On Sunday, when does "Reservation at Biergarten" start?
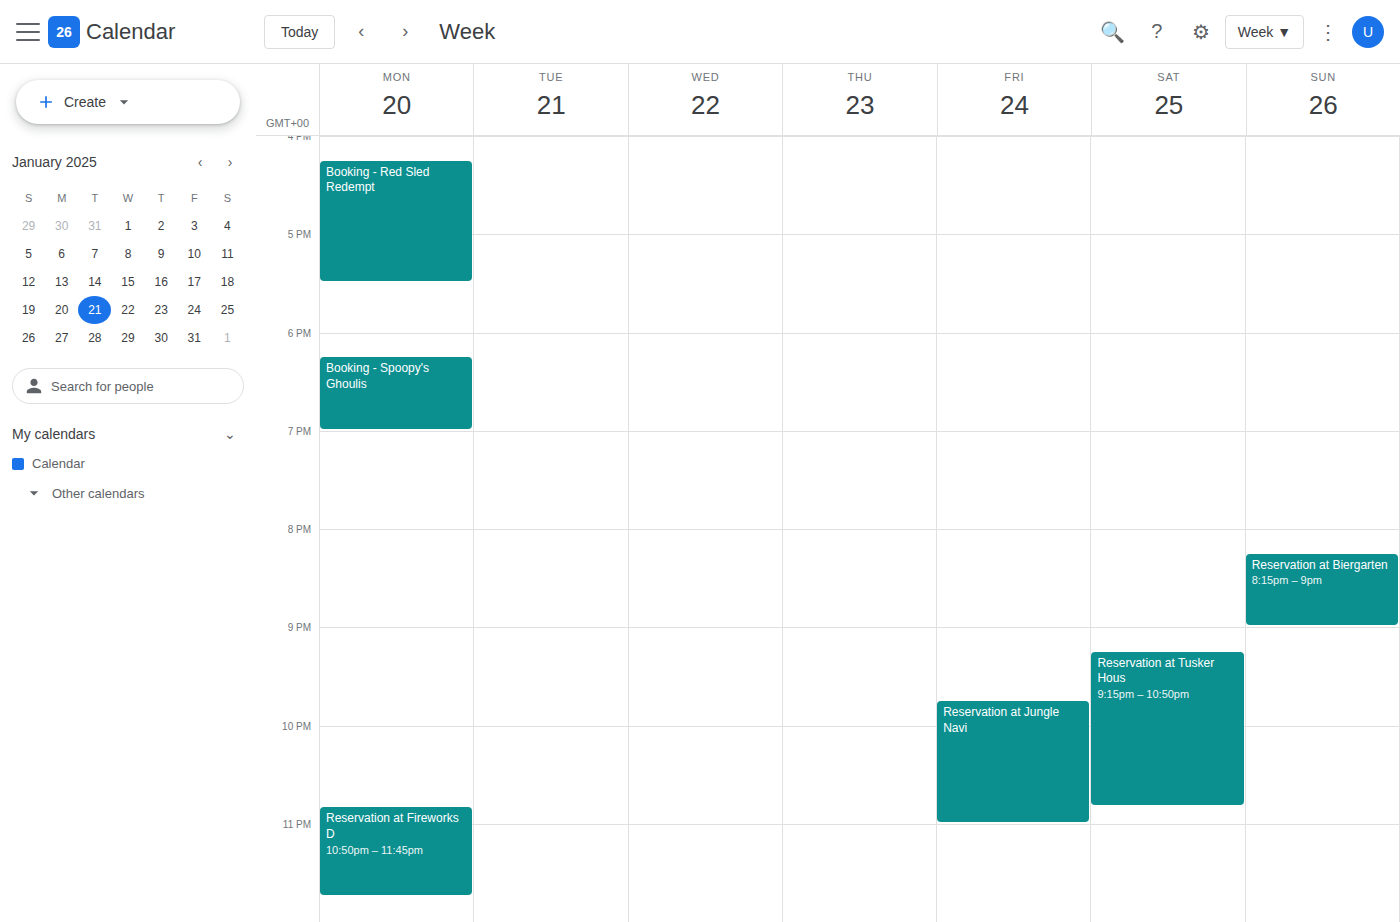
8:15 PM